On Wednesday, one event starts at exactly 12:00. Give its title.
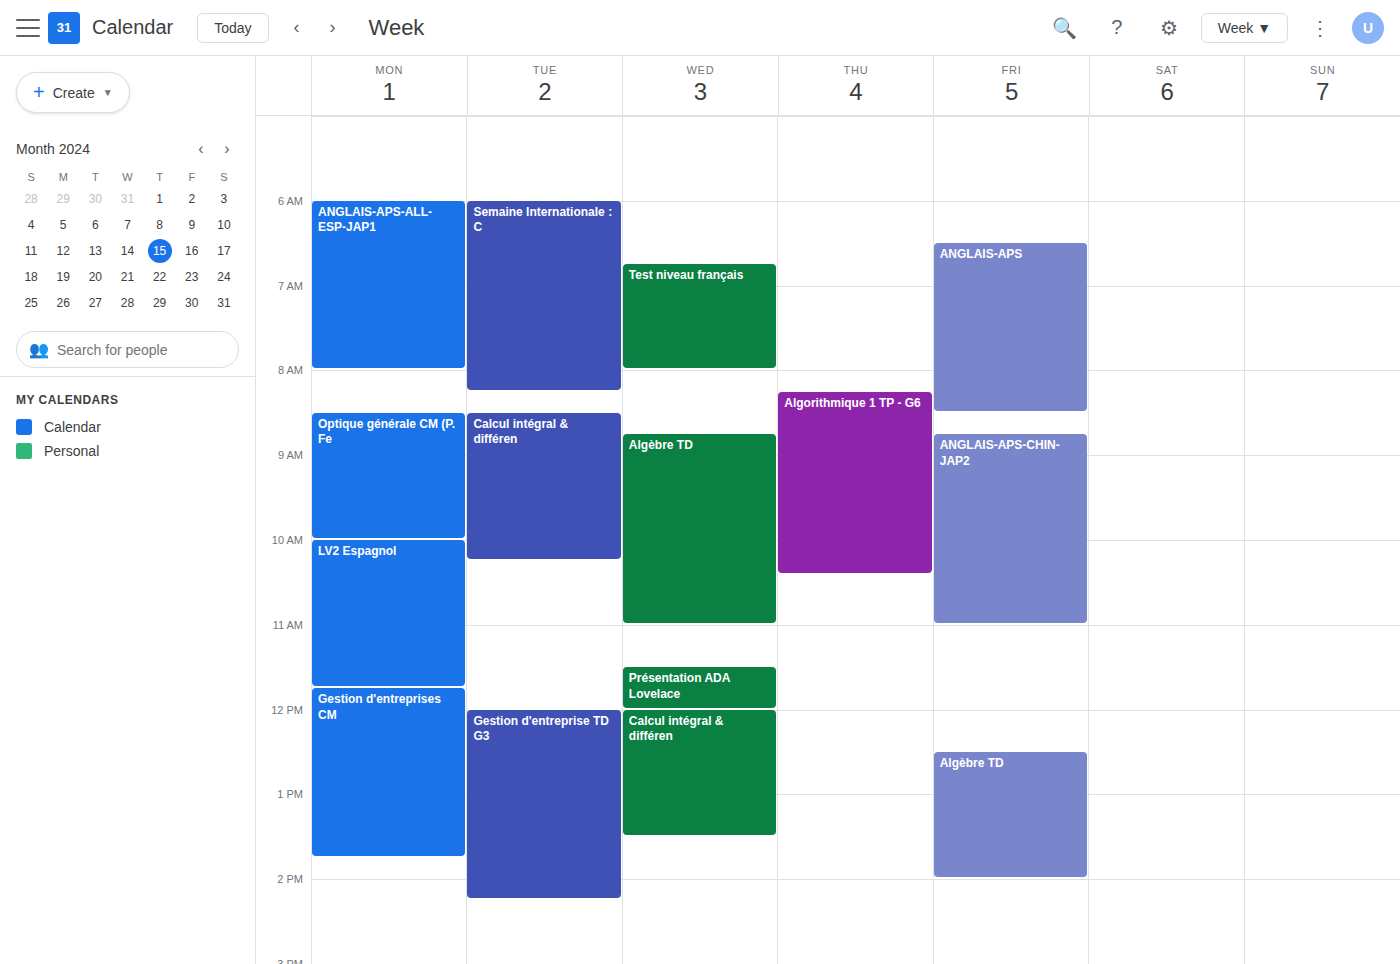
"Calcul intégral & différen"